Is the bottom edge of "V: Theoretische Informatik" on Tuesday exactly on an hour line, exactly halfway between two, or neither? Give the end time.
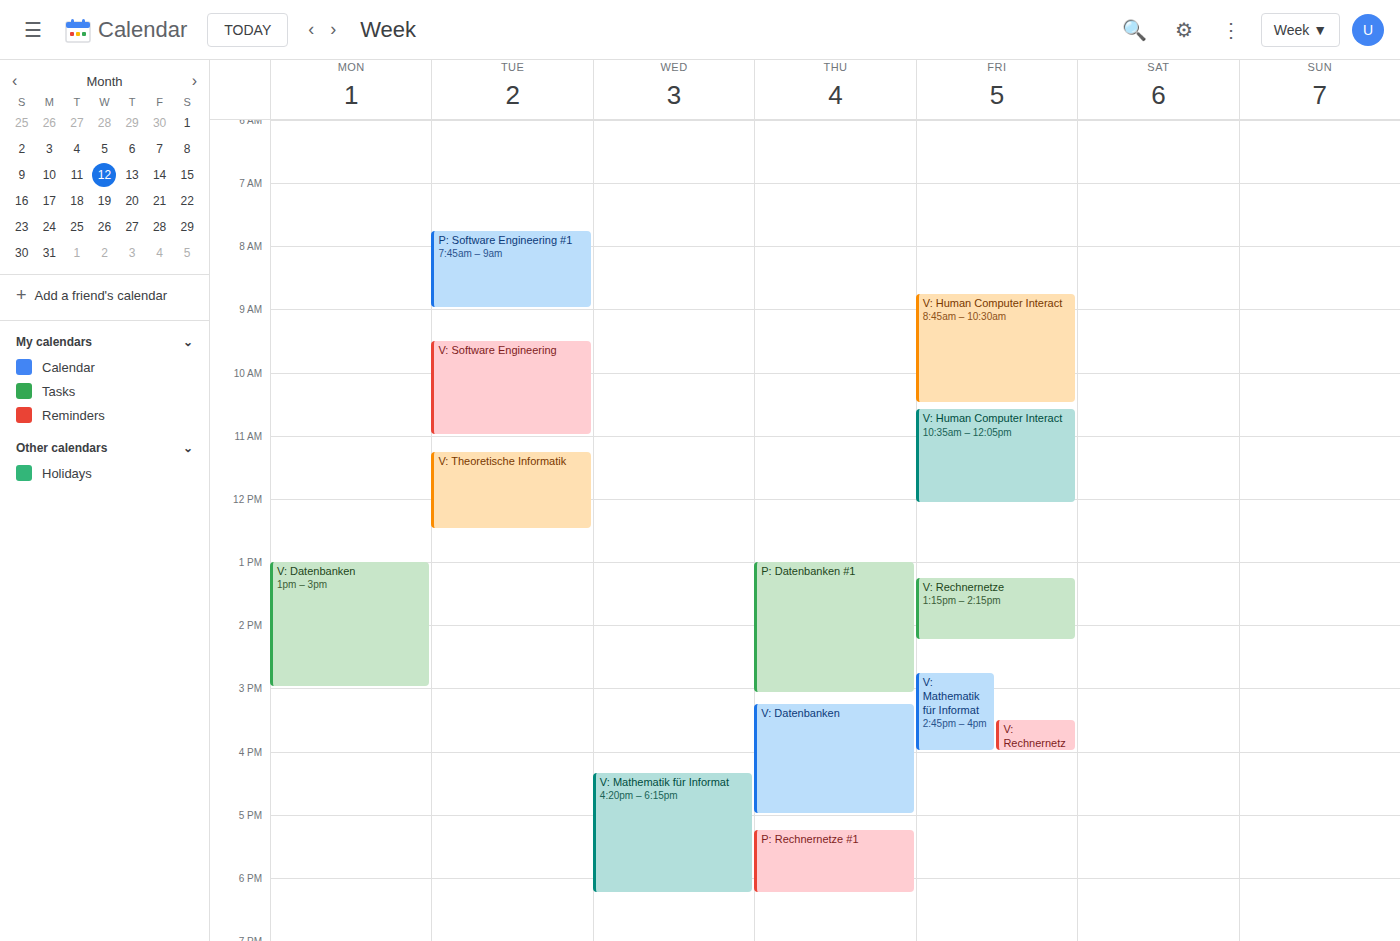
12:30 PM -- halfway between the 12 PM and 1 PM lines.